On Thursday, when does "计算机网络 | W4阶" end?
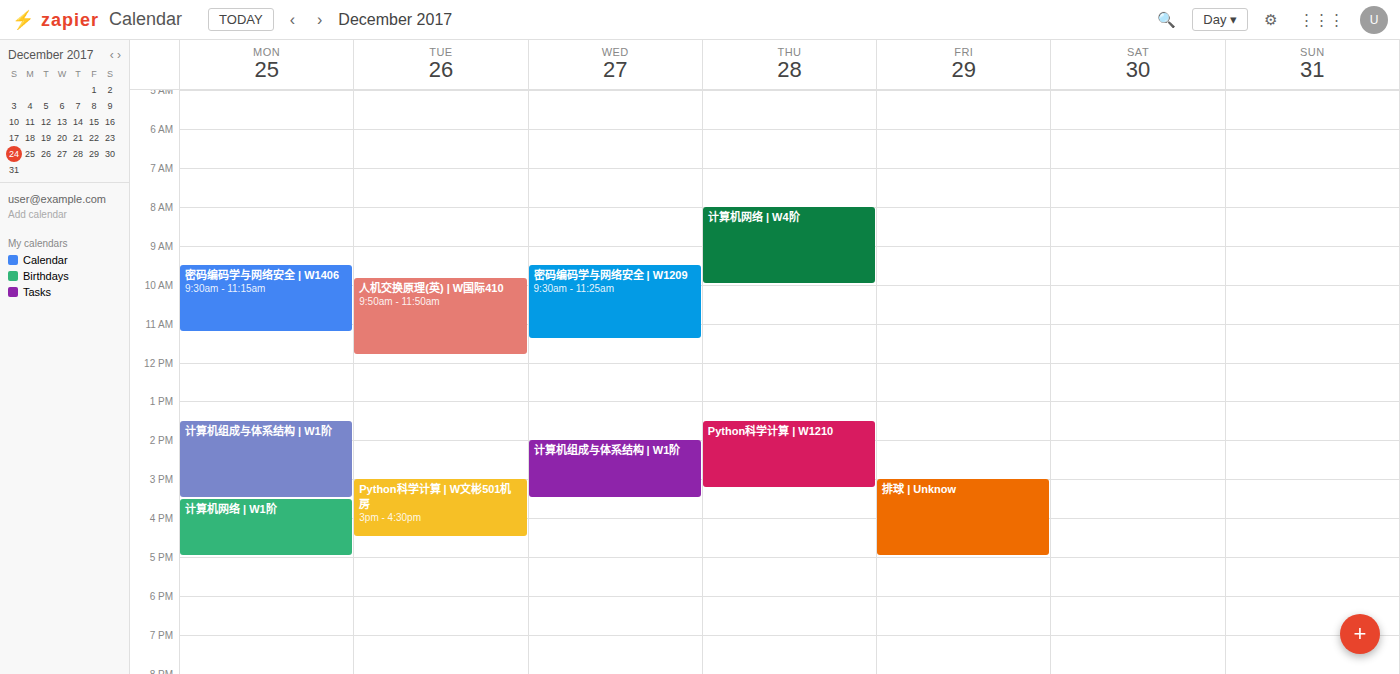
10:00 AM